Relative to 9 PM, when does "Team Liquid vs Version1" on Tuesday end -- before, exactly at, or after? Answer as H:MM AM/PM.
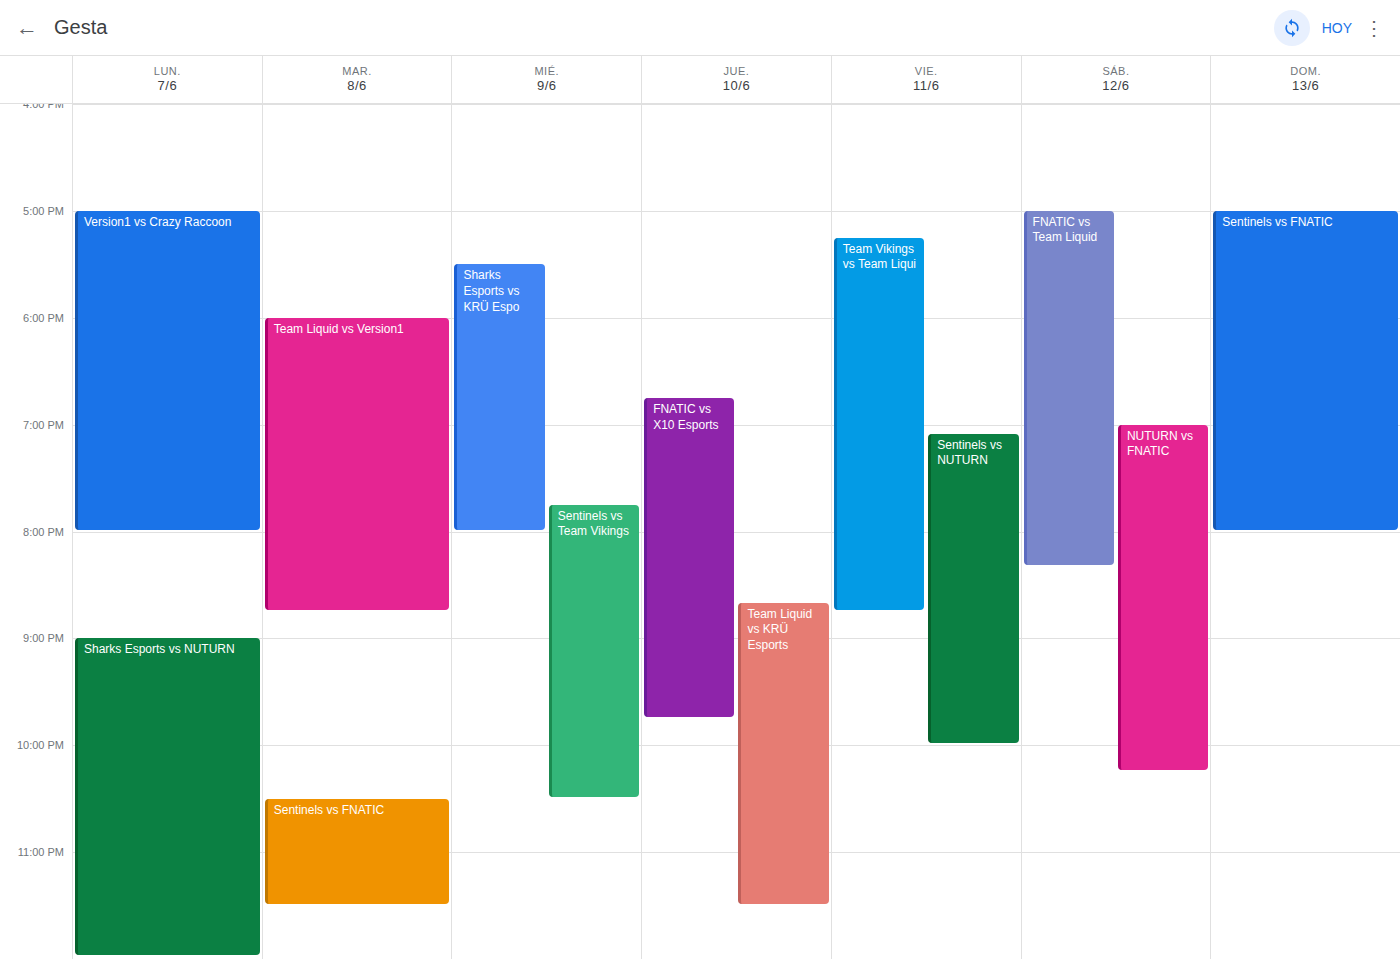
8:45 PM -- before 9 PM, 15 minutes above the 9 PM line.